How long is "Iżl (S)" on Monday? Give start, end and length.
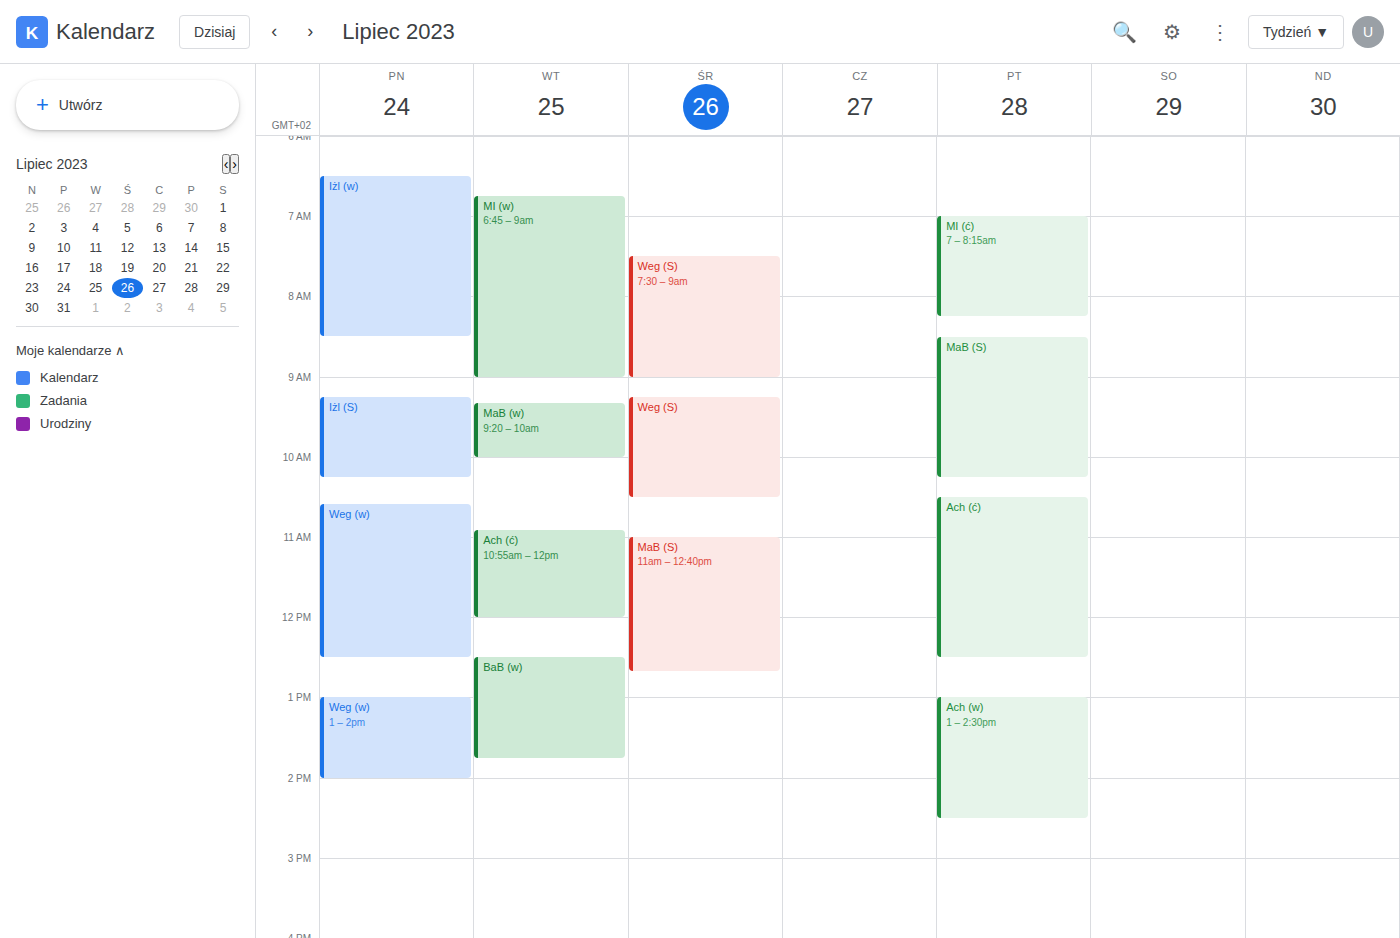
9:15 AM to 10:15 AM, 1 hour